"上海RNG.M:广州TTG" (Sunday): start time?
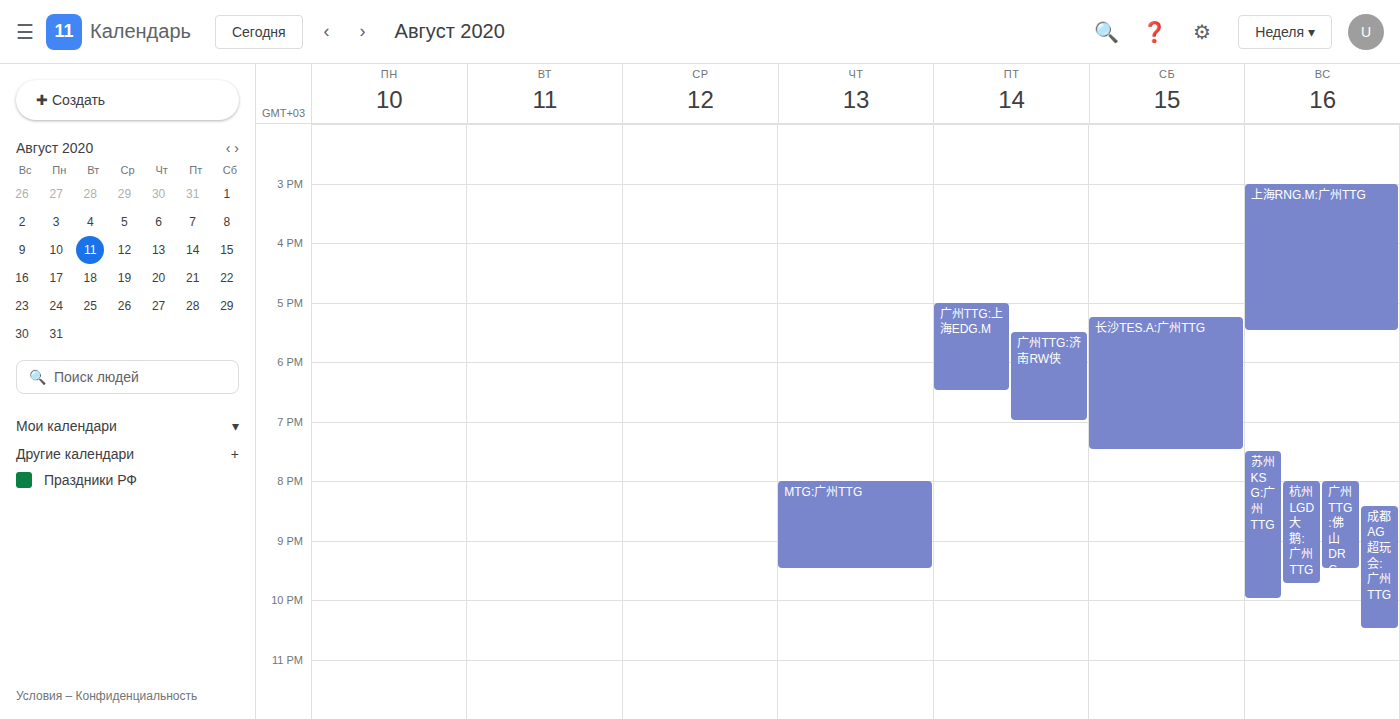
3:00 PM